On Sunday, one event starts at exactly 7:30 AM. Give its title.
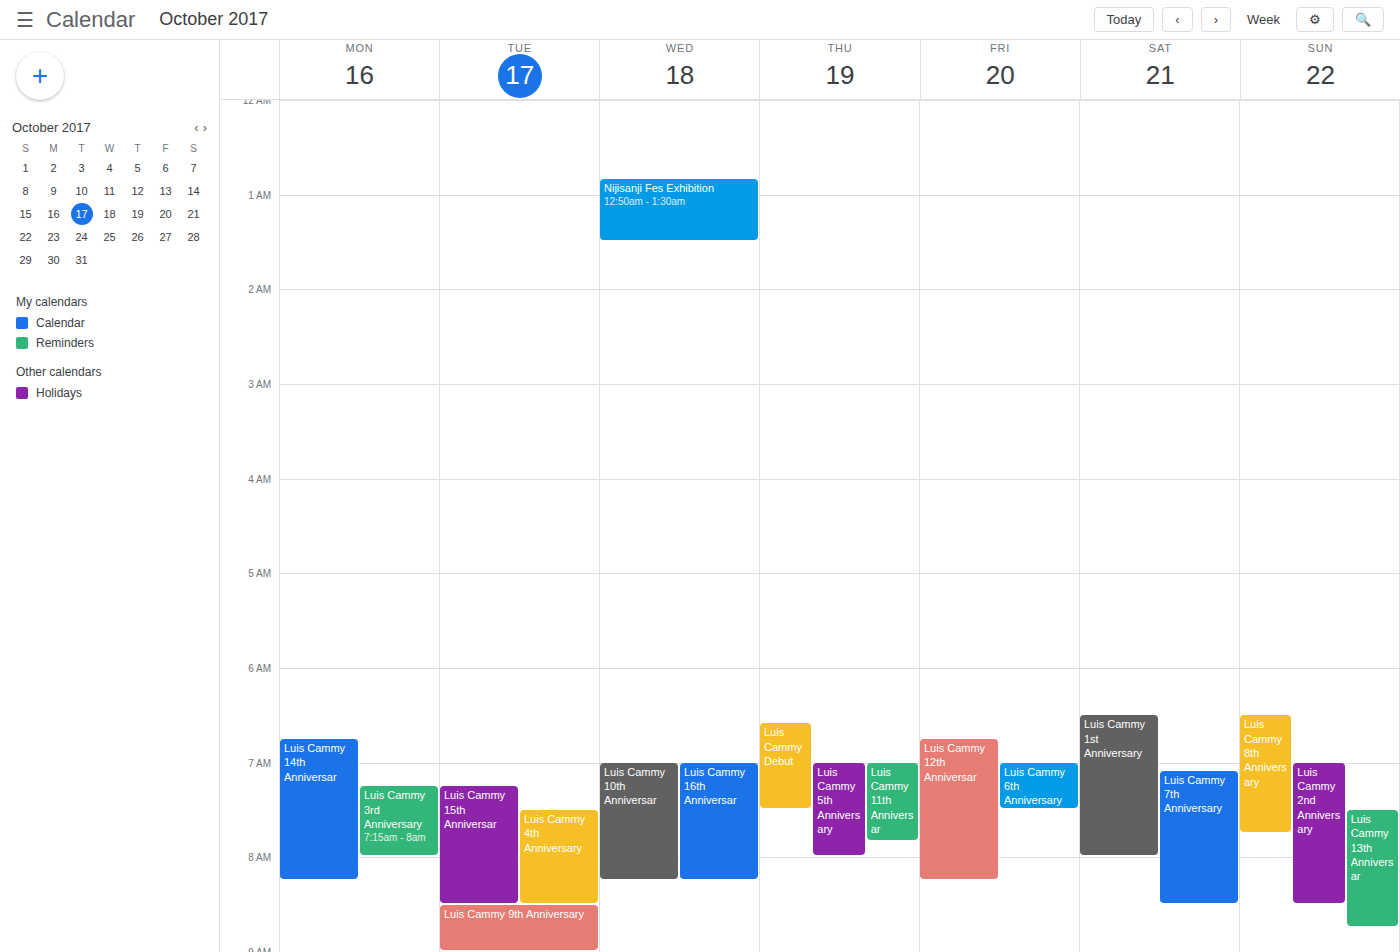
"Luis Cammy 13th Anniversar"